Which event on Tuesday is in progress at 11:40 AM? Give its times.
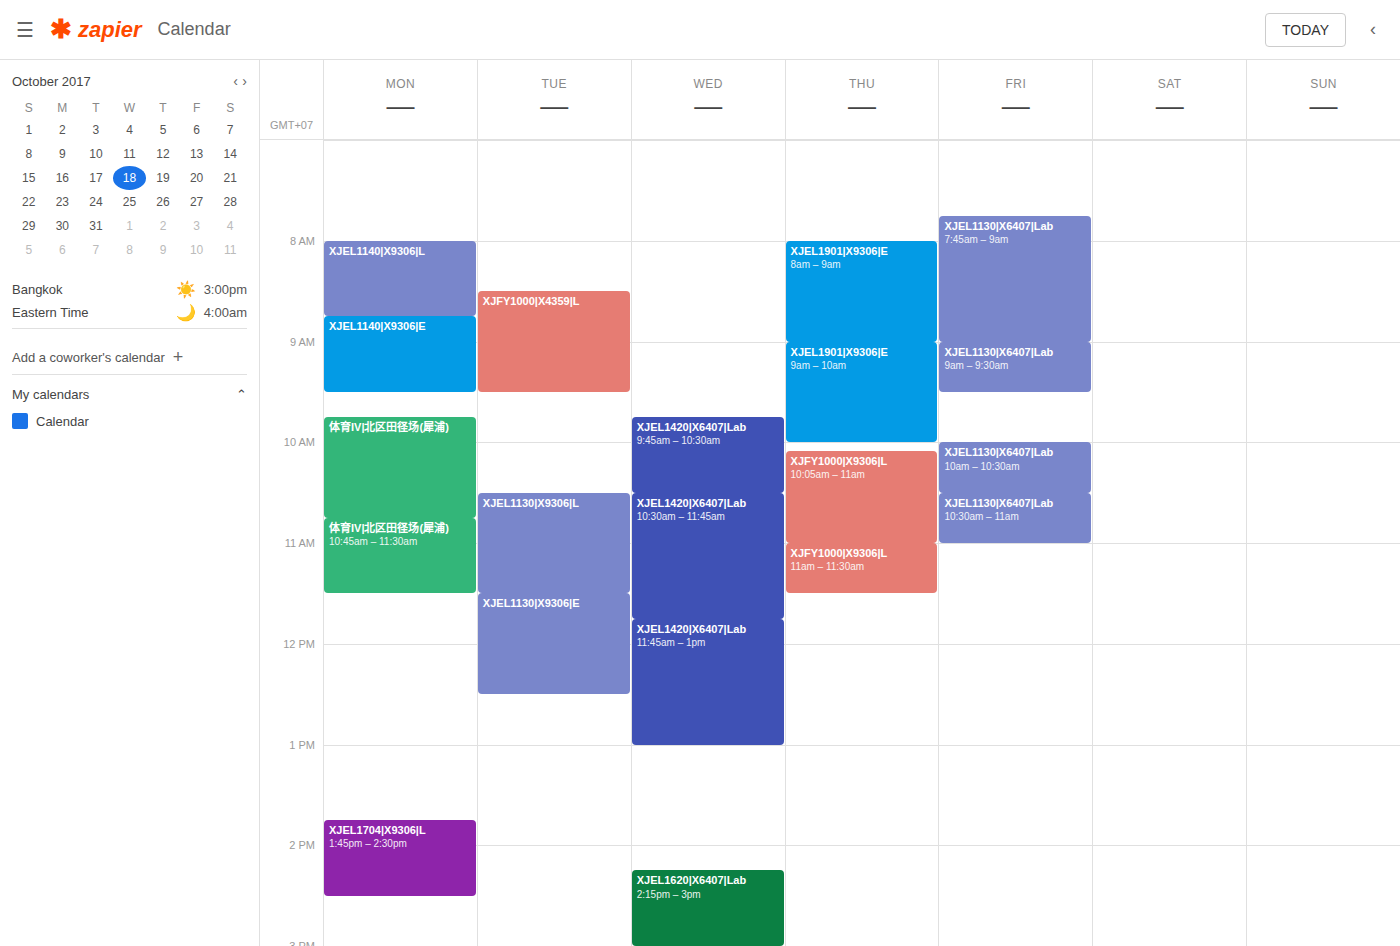
"XJEL1130|X9306|E", 11:30 AM to 12:30 PM